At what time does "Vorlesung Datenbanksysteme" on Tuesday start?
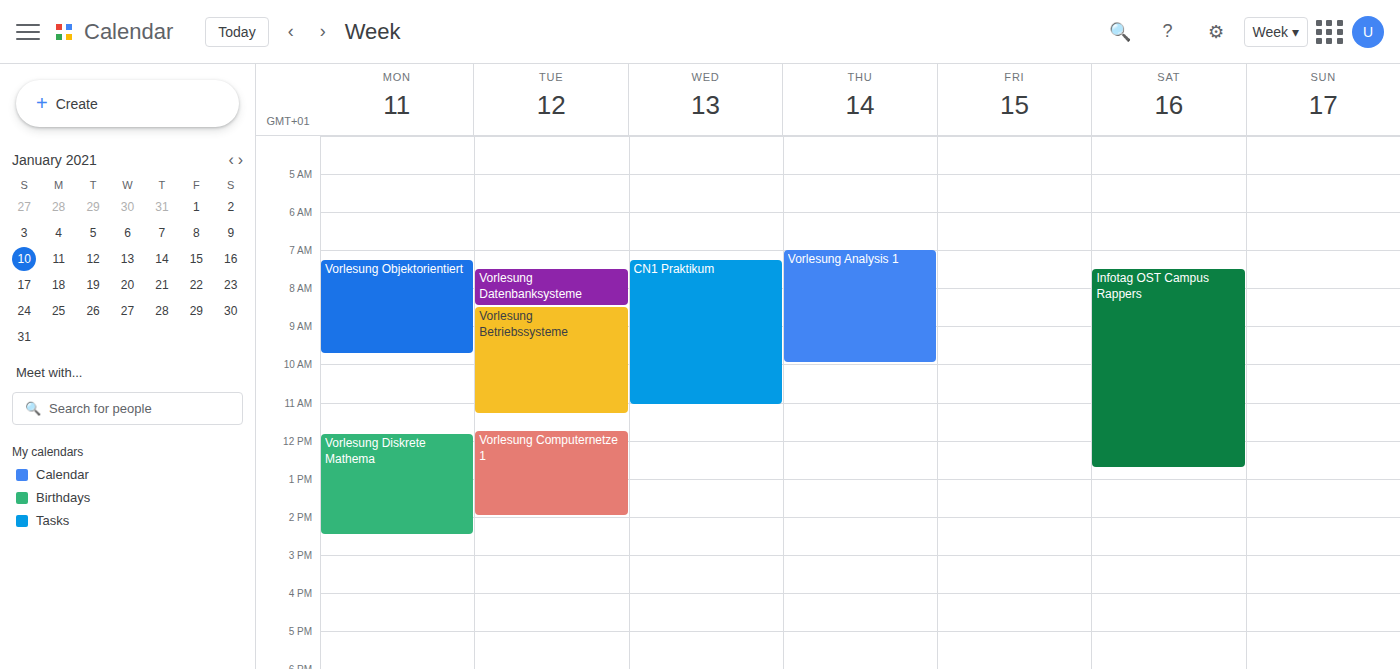
7:30 AM